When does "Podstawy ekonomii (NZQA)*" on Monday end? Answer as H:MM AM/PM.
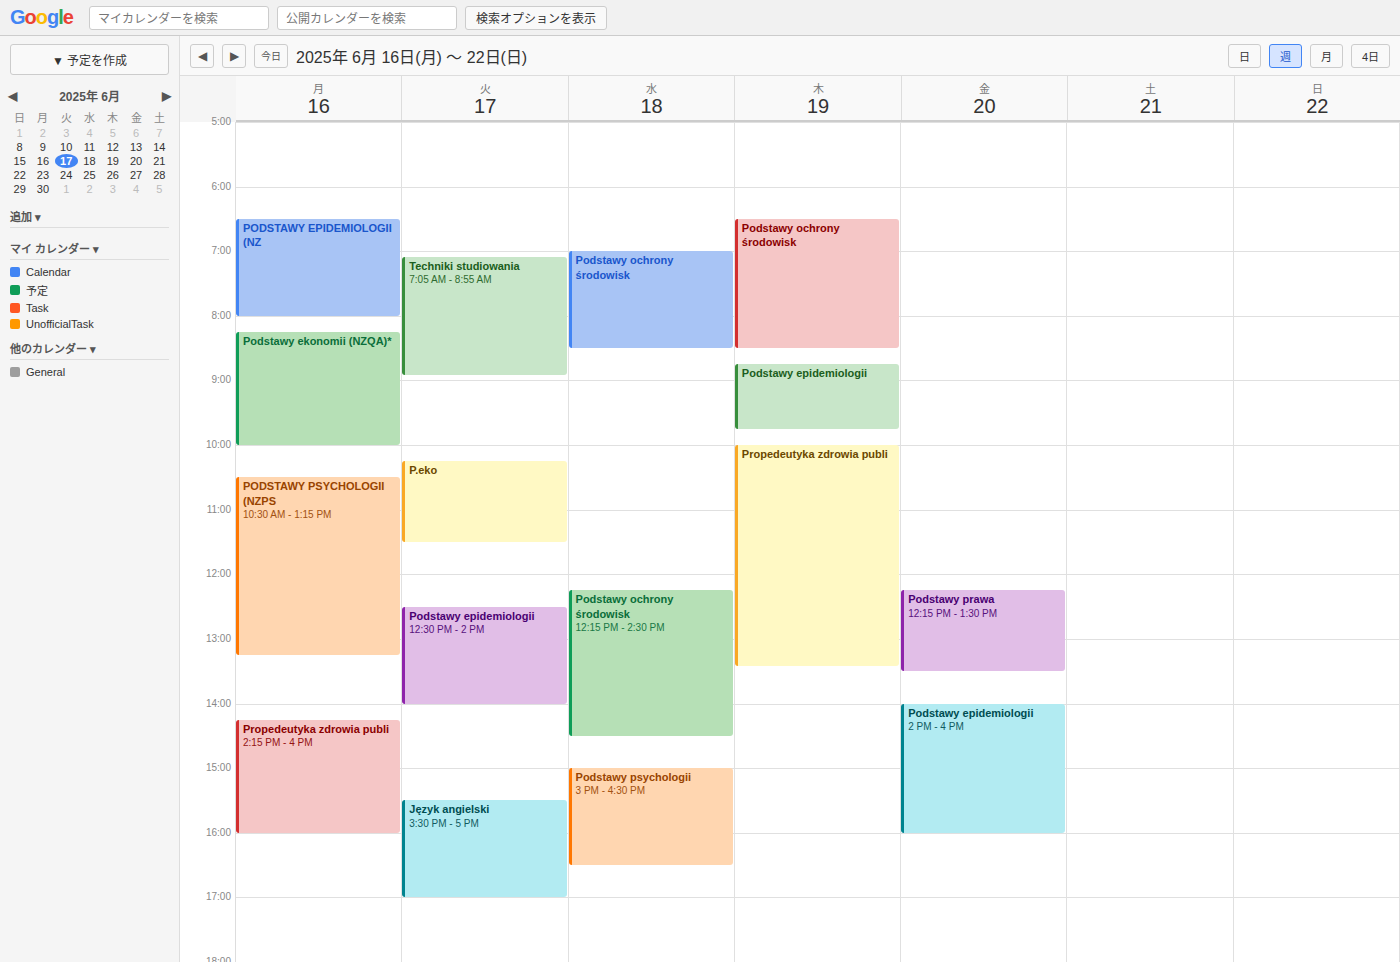
10:00 AM